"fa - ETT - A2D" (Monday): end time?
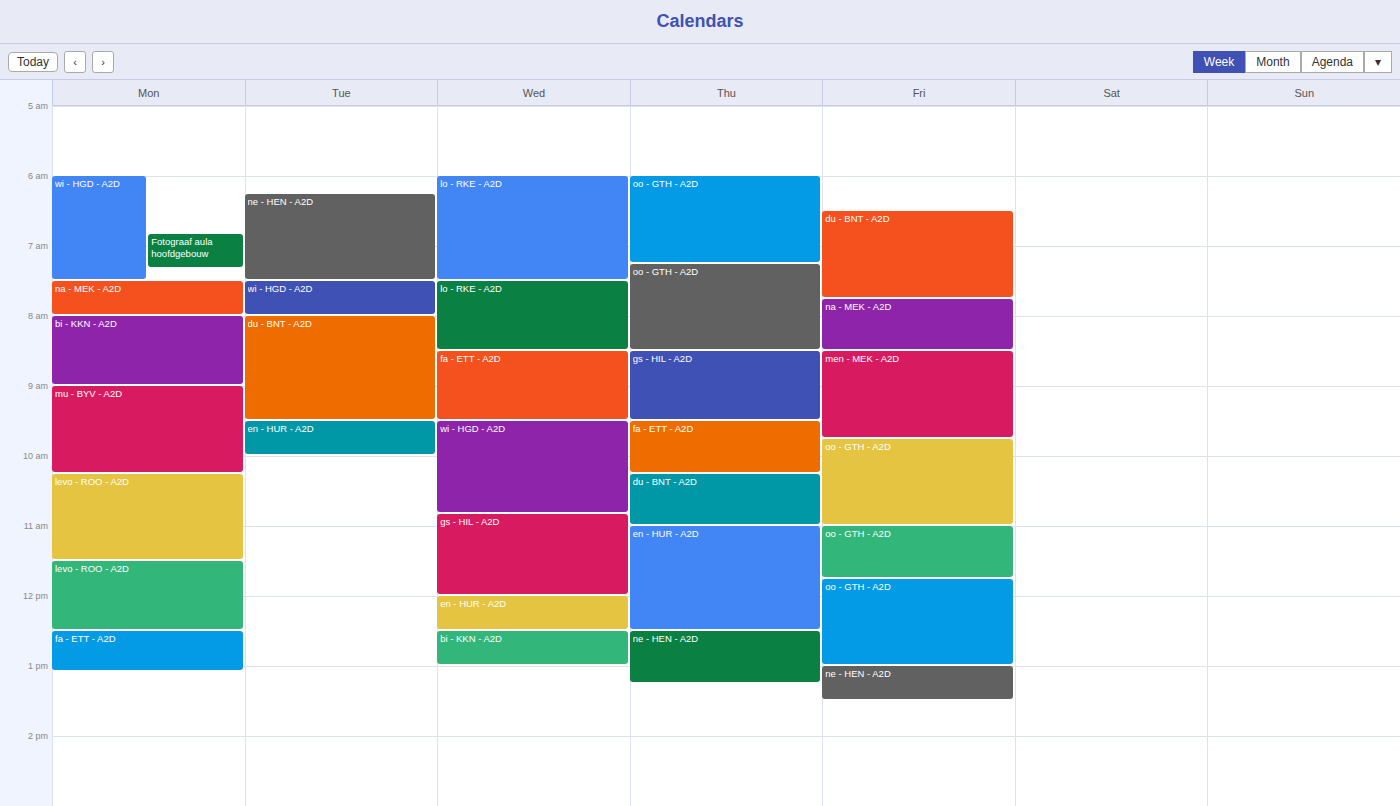
1:05 PM